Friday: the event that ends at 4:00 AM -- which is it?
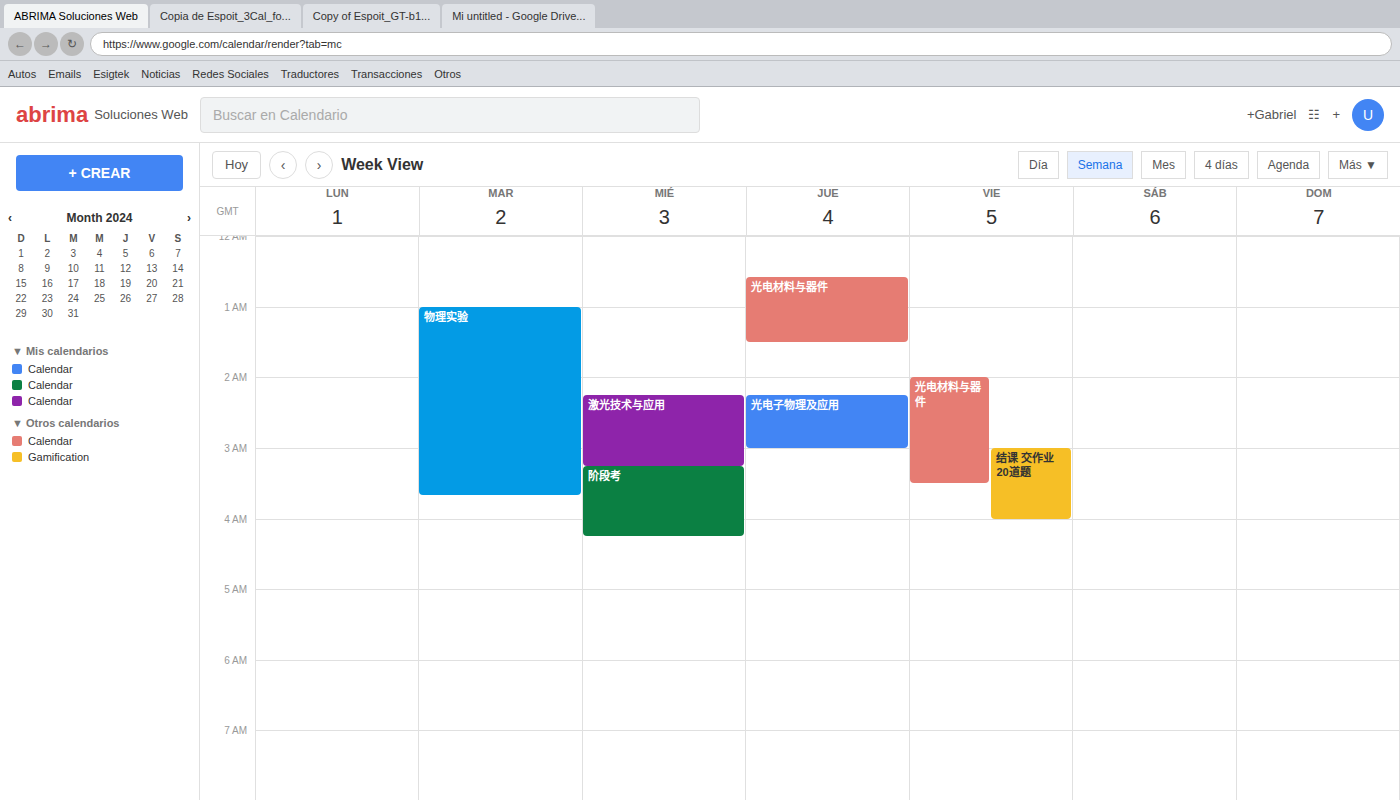
"结课 交作业20道题"